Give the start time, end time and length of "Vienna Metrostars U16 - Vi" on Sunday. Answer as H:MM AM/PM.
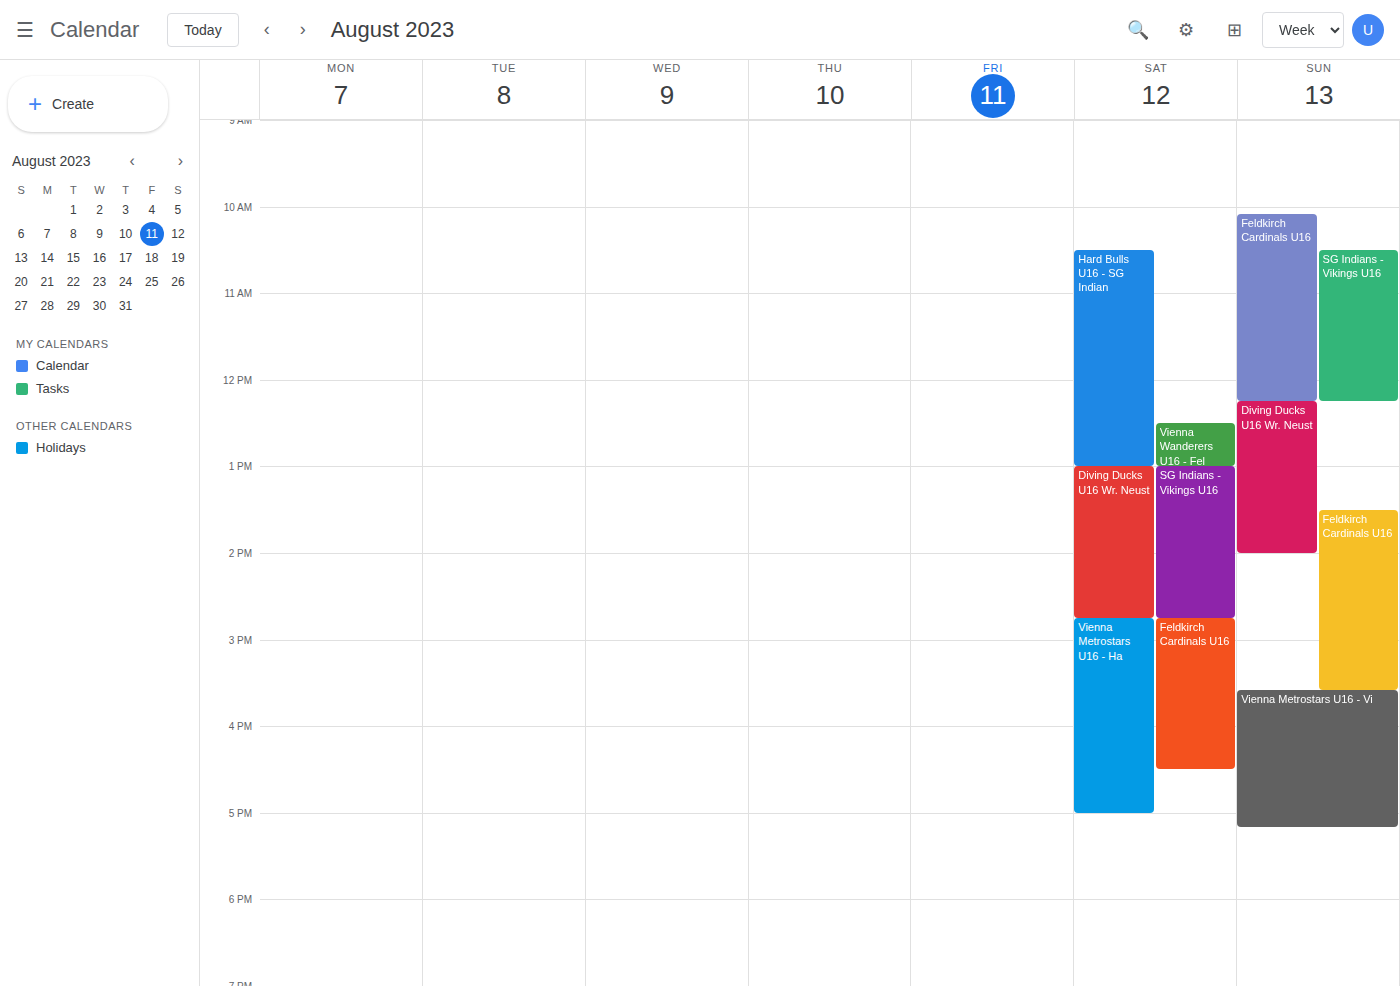
3:35 PM to 5:10 PM, 1 hour 35 minutes